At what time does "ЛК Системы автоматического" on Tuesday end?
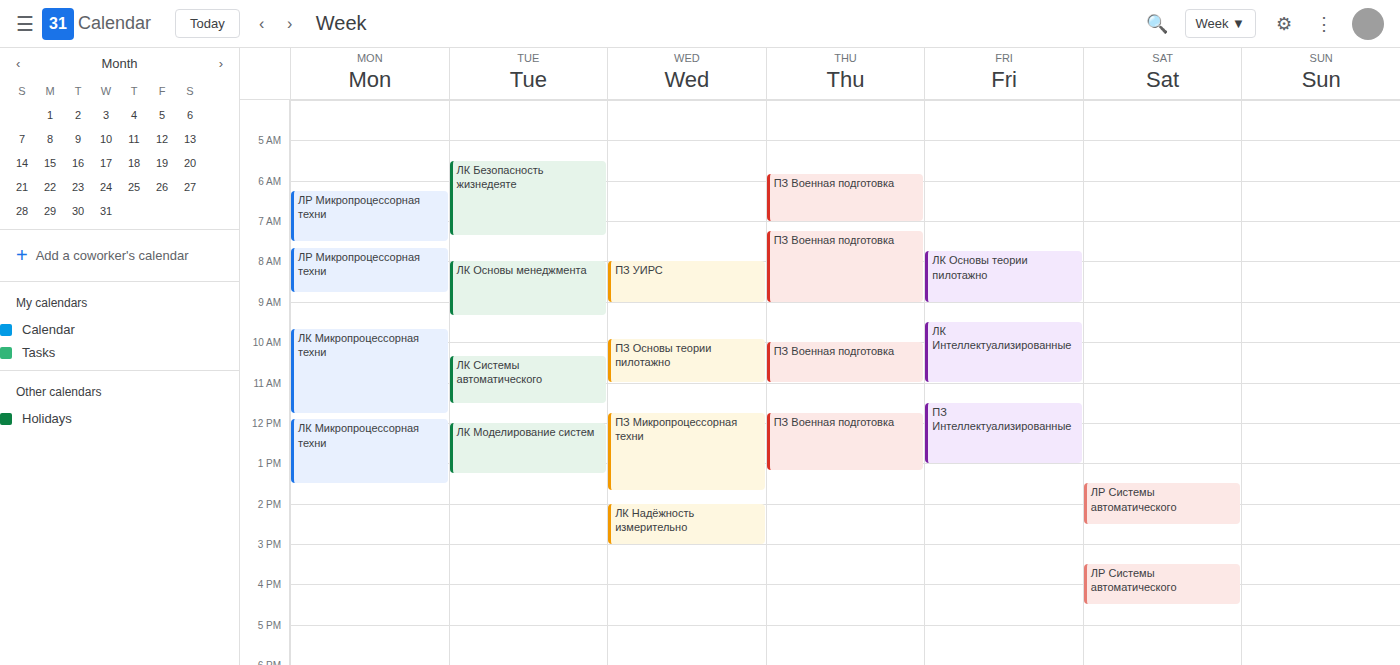
11:30 AM